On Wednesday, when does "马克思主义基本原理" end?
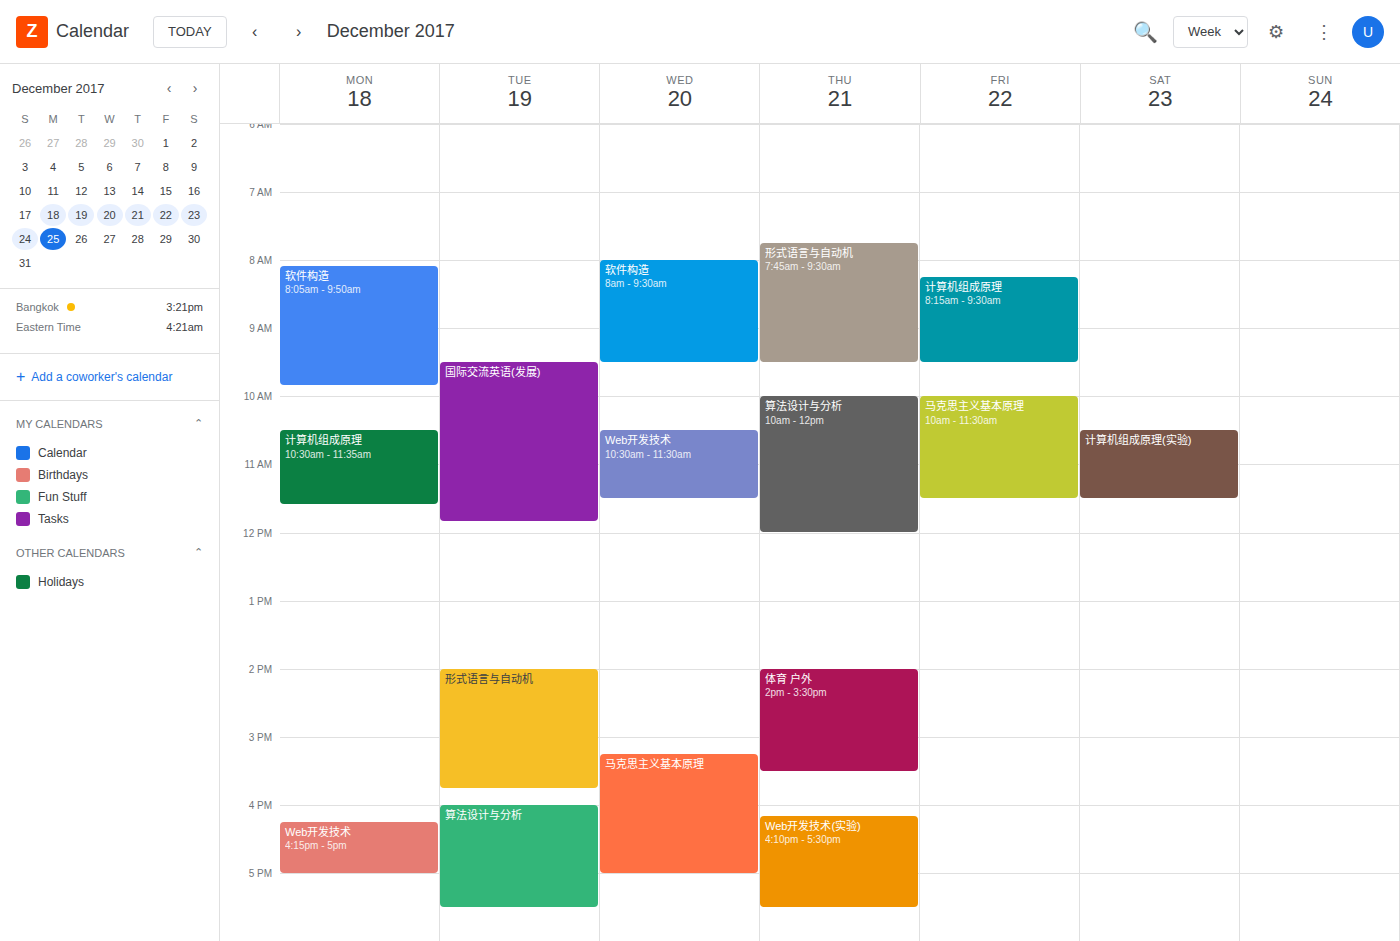
5:00 PM